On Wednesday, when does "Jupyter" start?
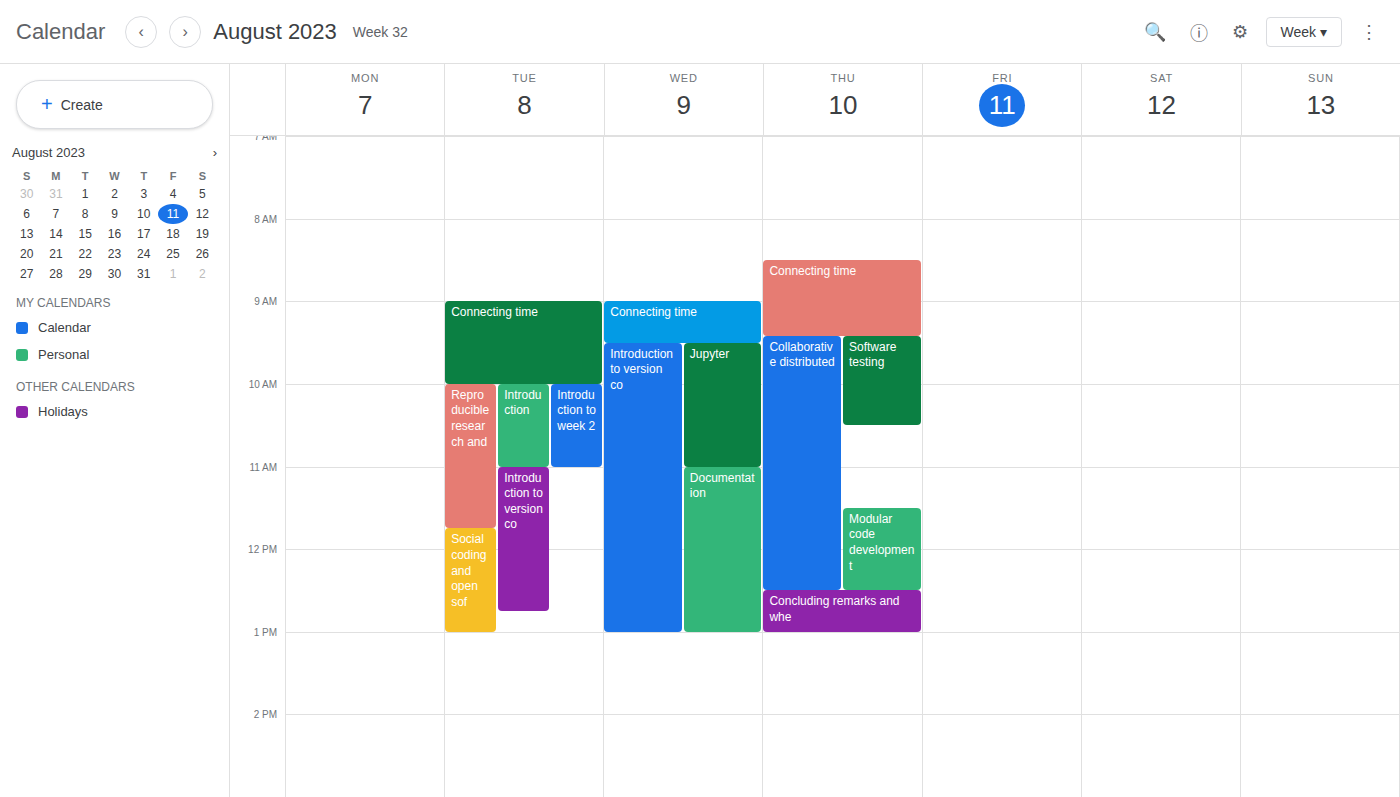
09:30